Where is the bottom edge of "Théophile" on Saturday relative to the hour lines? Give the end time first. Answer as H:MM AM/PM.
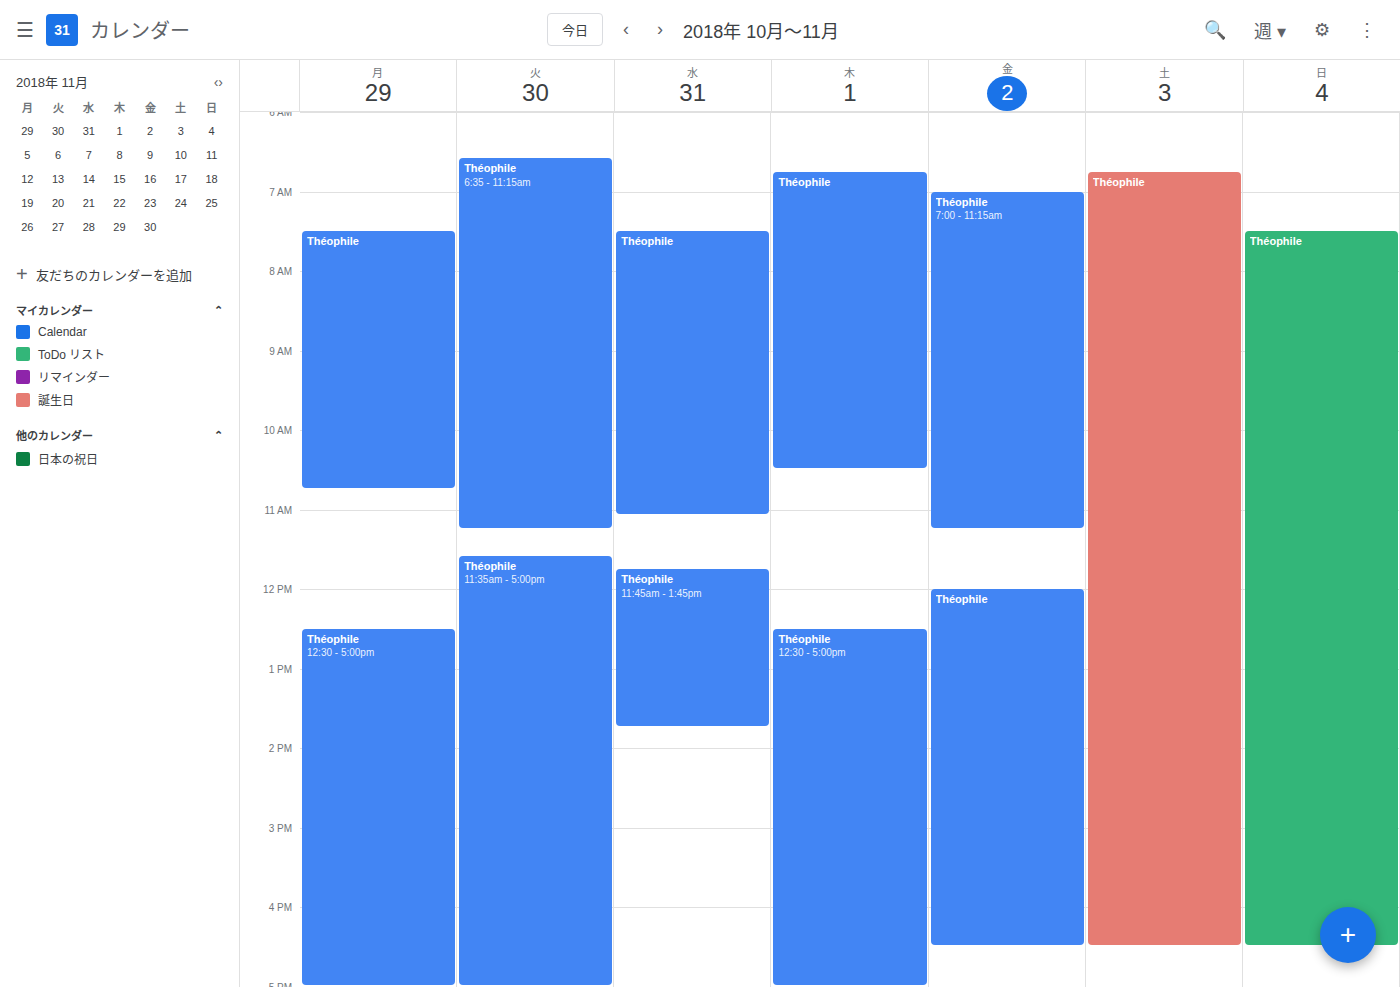
4:30 PM -- halfway between the 4 PM and 5 PM lines.